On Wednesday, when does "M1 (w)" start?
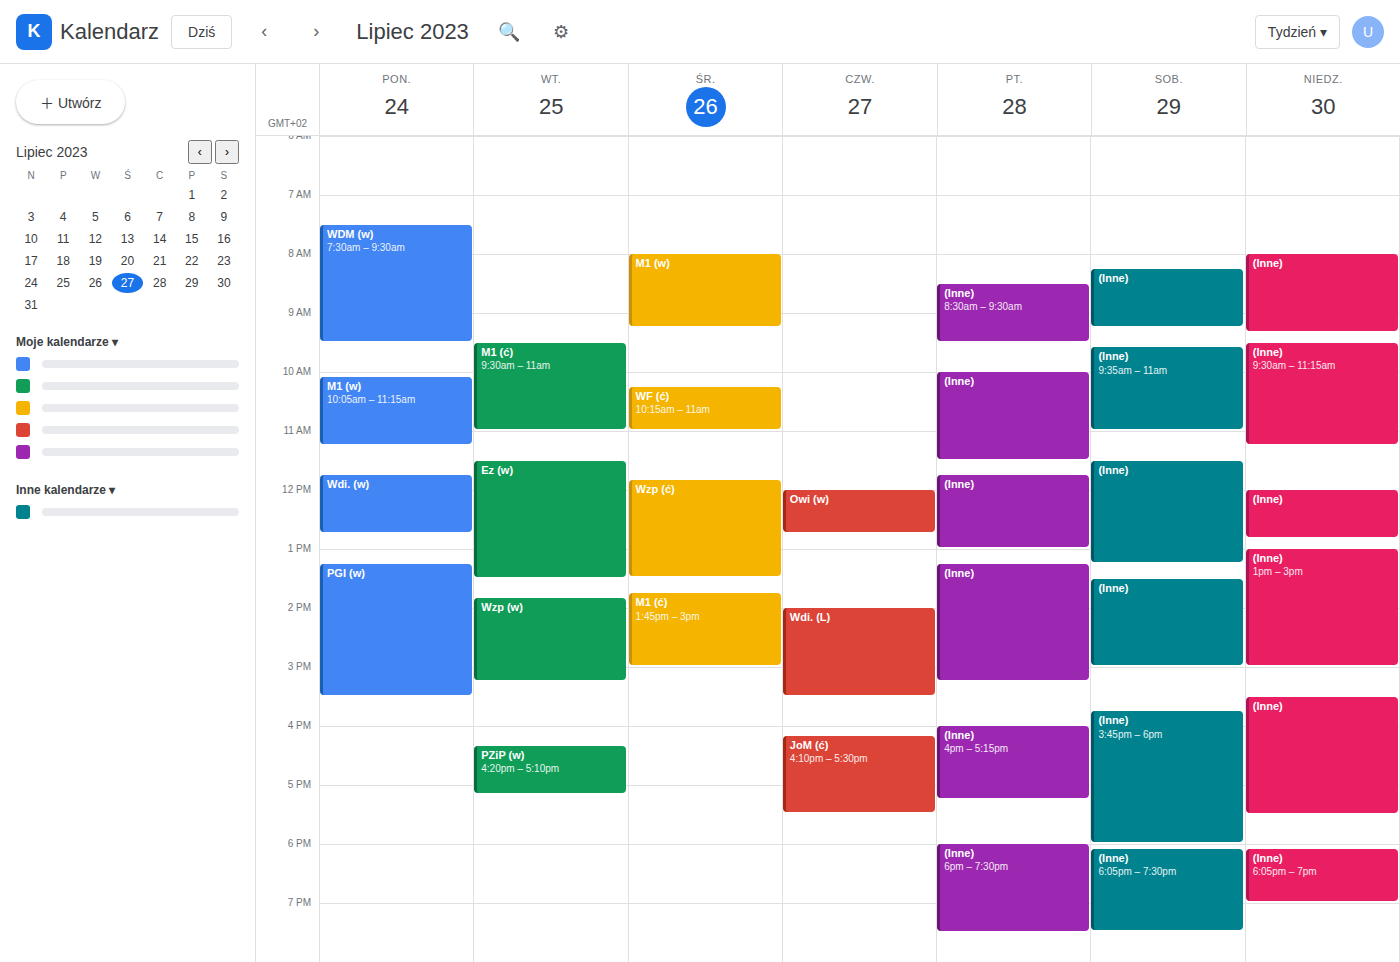
8:00 AM